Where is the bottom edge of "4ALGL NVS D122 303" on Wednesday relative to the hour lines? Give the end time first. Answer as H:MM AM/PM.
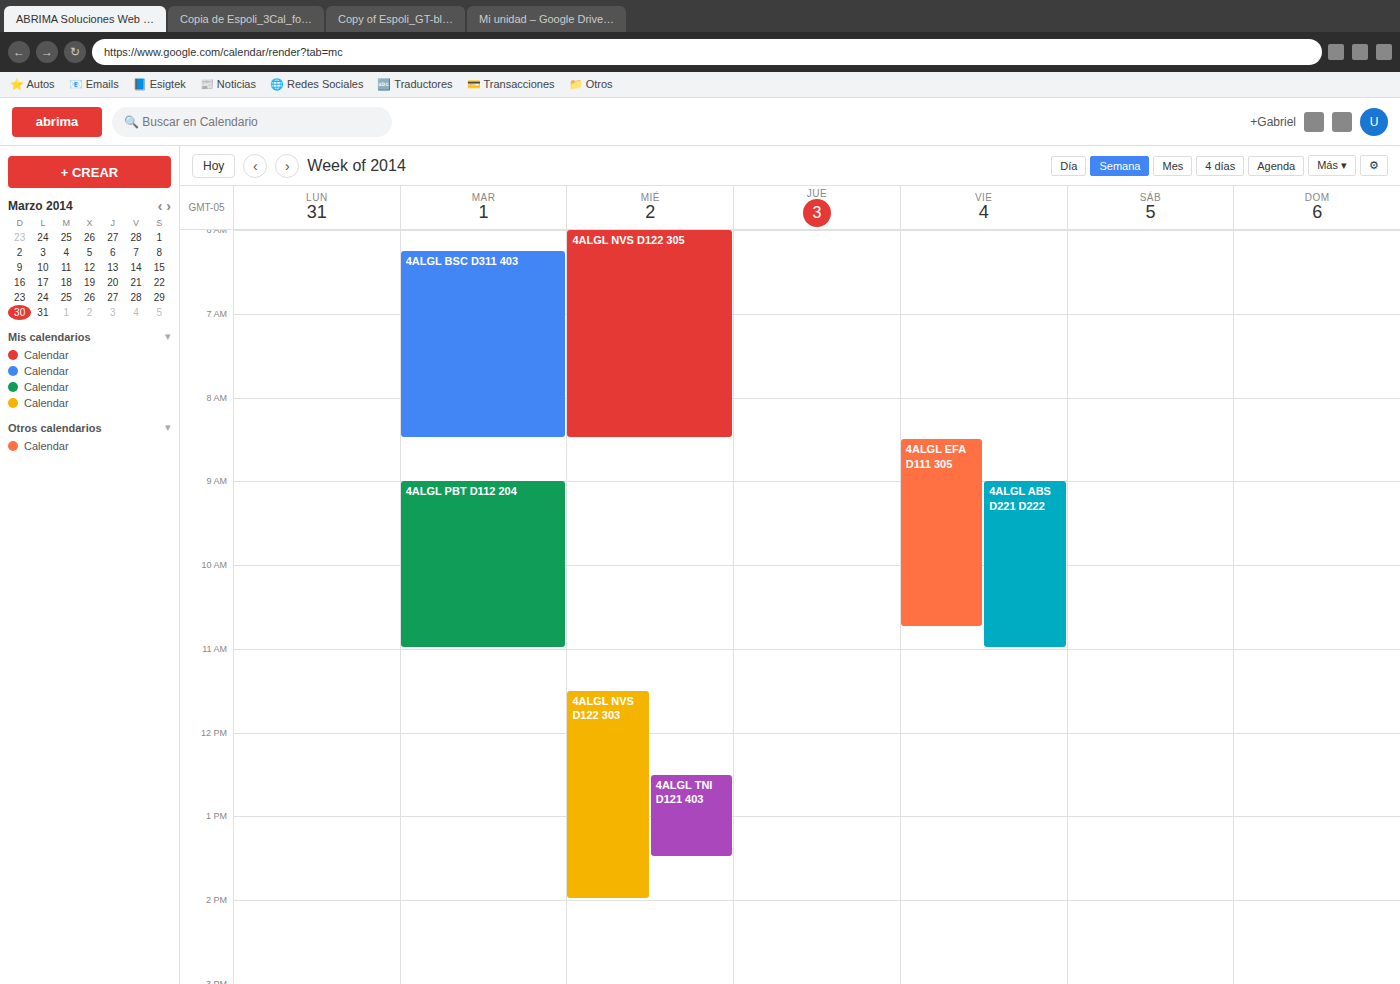
2:00 PM -- exactly on the 2 PM line.